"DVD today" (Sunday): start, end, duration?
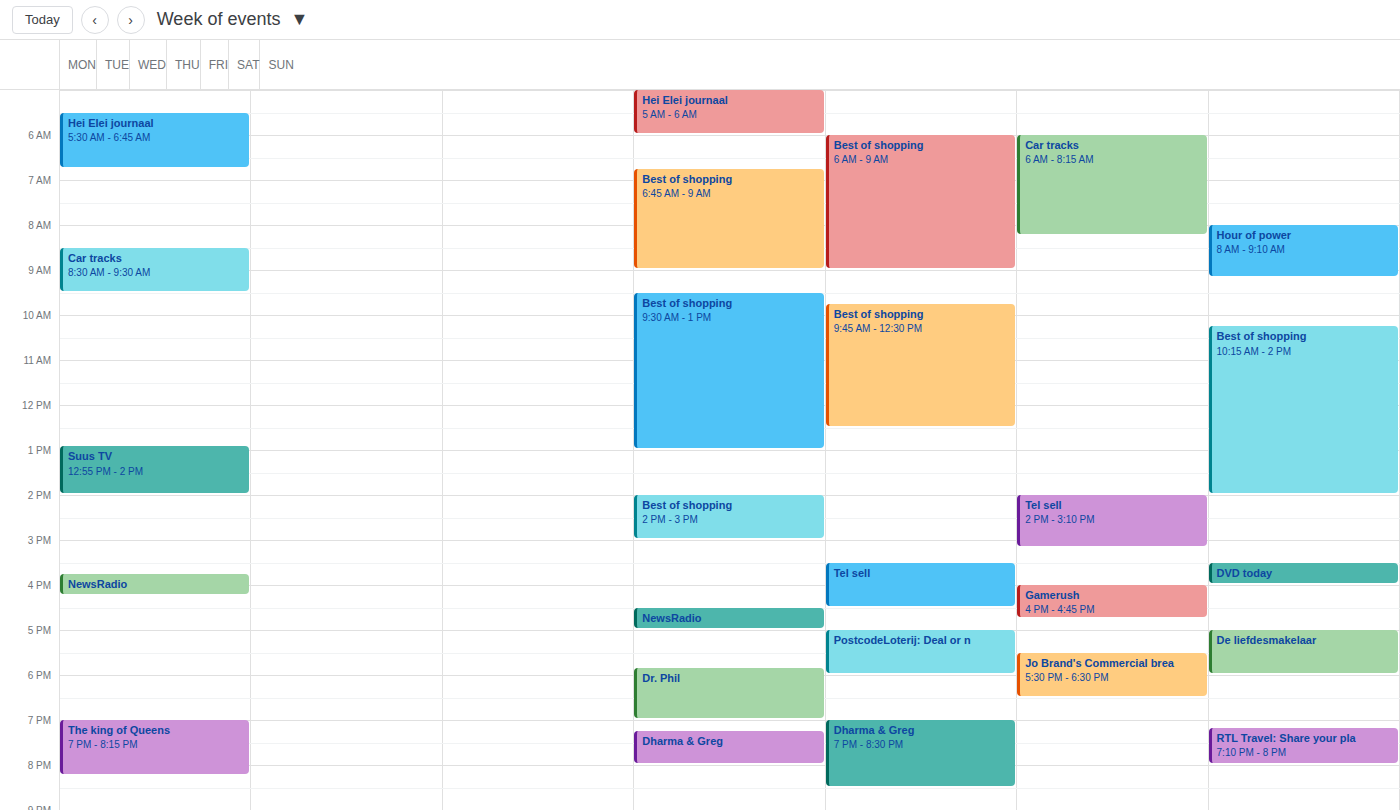
3:30 PM to 4:00 PM, 30 minutes